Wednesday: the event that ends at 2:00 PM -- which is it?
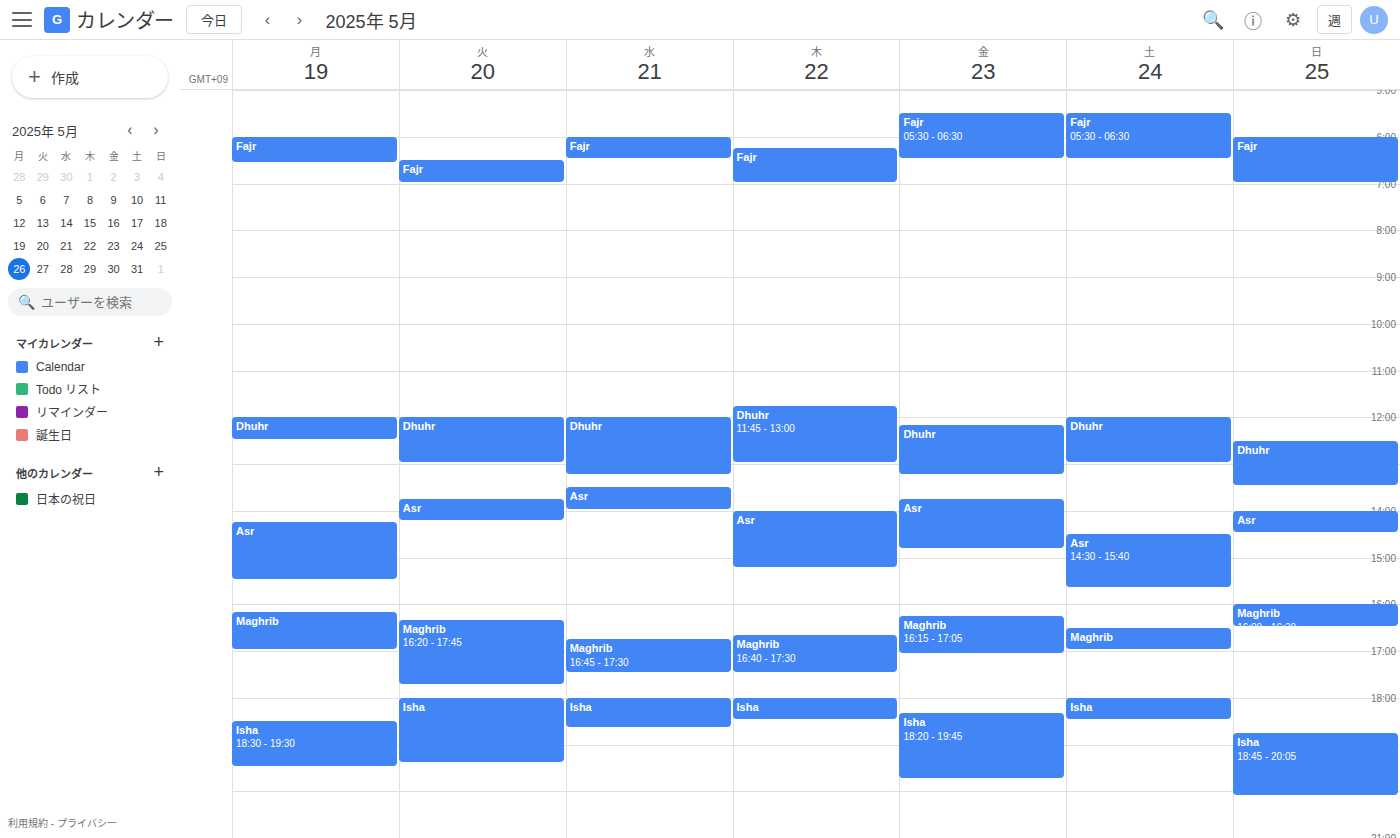
"Asr"